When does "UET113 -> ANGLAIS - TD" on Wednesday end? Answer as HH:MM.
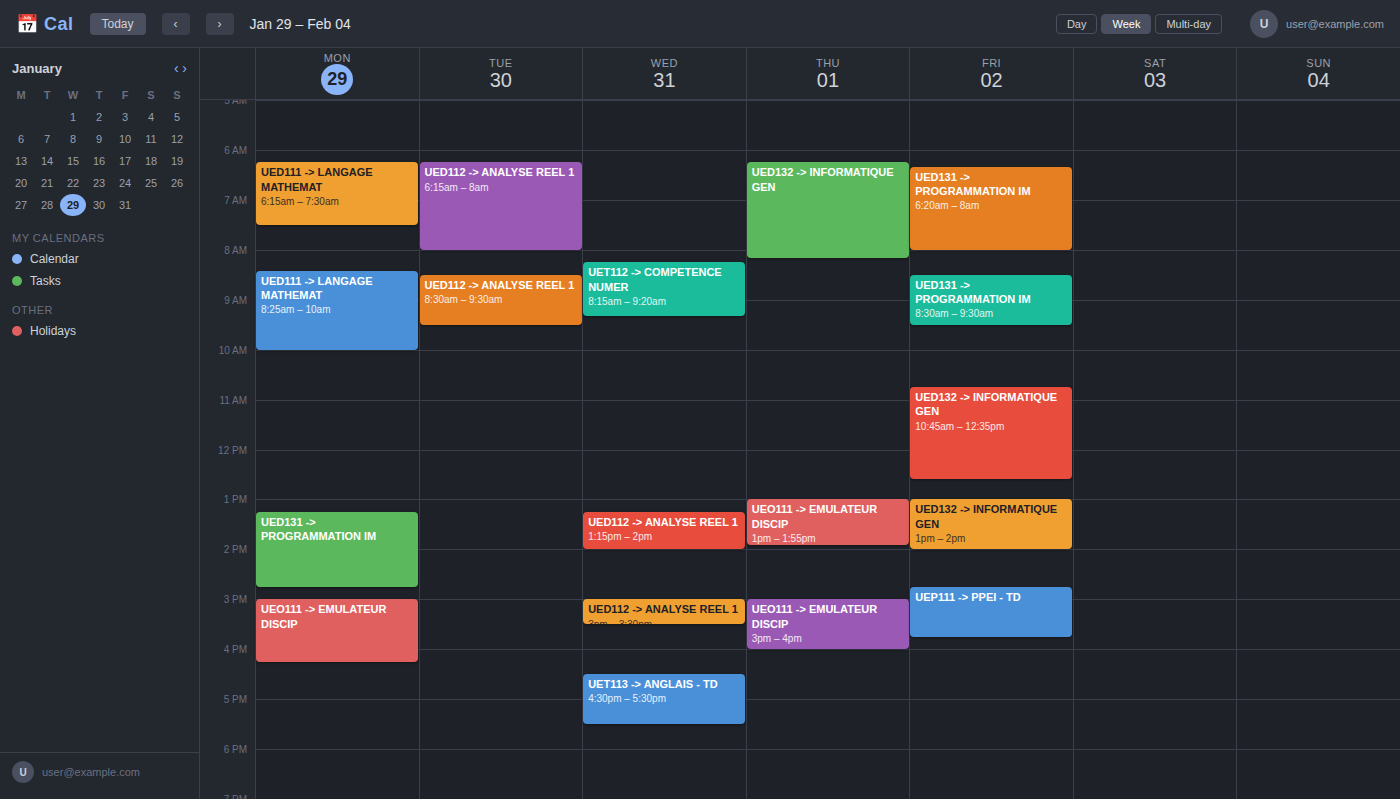
17:30